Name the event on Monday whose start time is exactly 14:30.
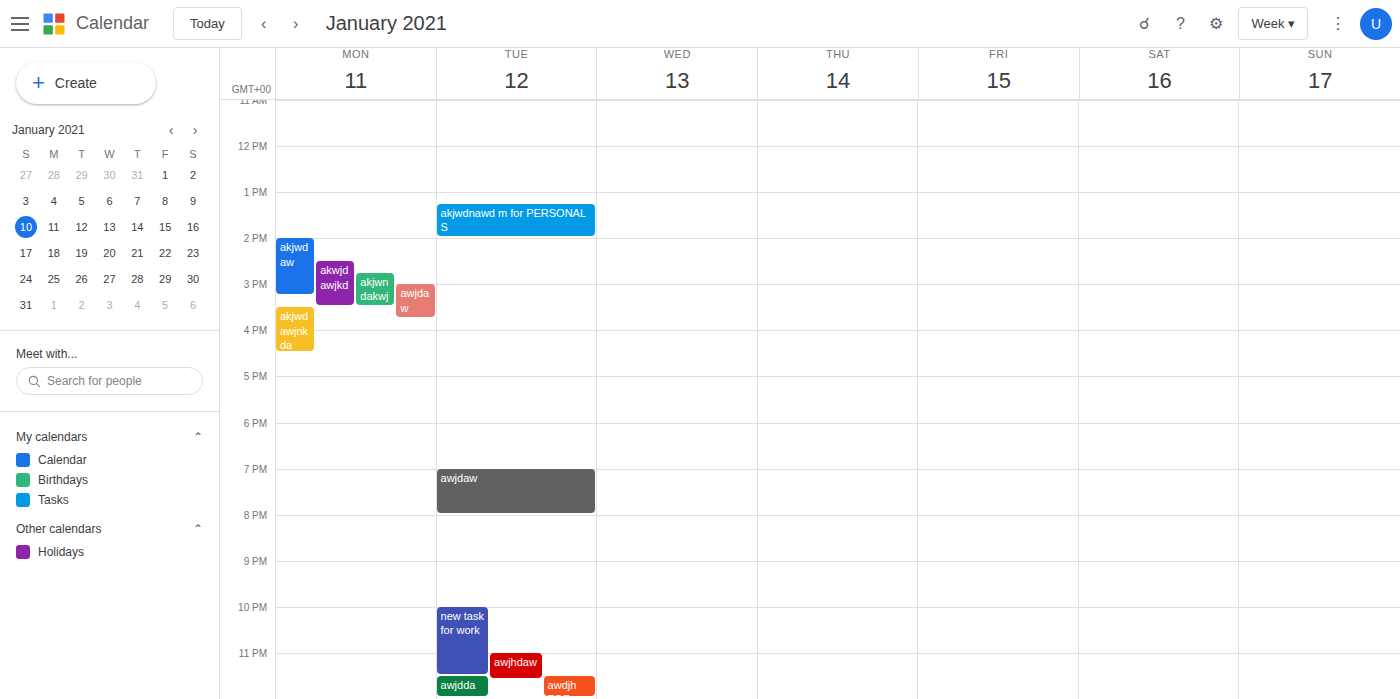
"akwjdawjkd"